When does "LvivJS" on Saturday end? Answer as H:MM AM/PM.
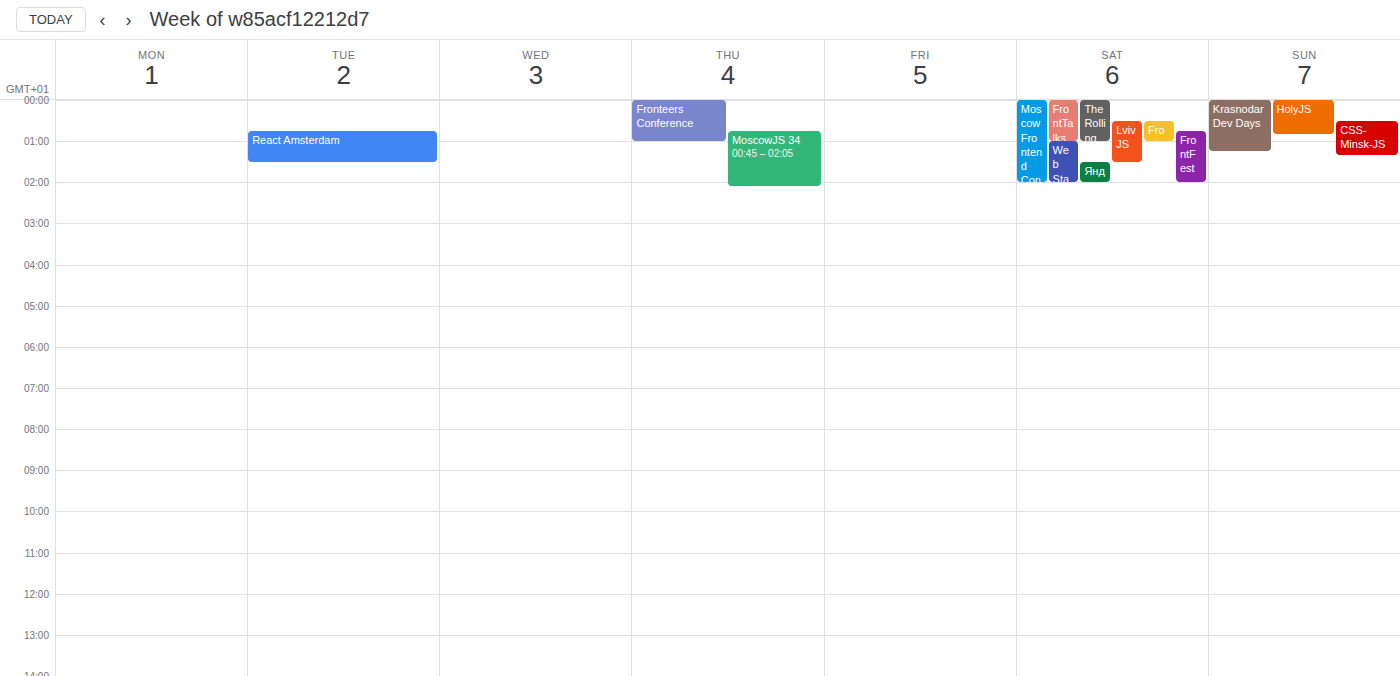
1:30 AM